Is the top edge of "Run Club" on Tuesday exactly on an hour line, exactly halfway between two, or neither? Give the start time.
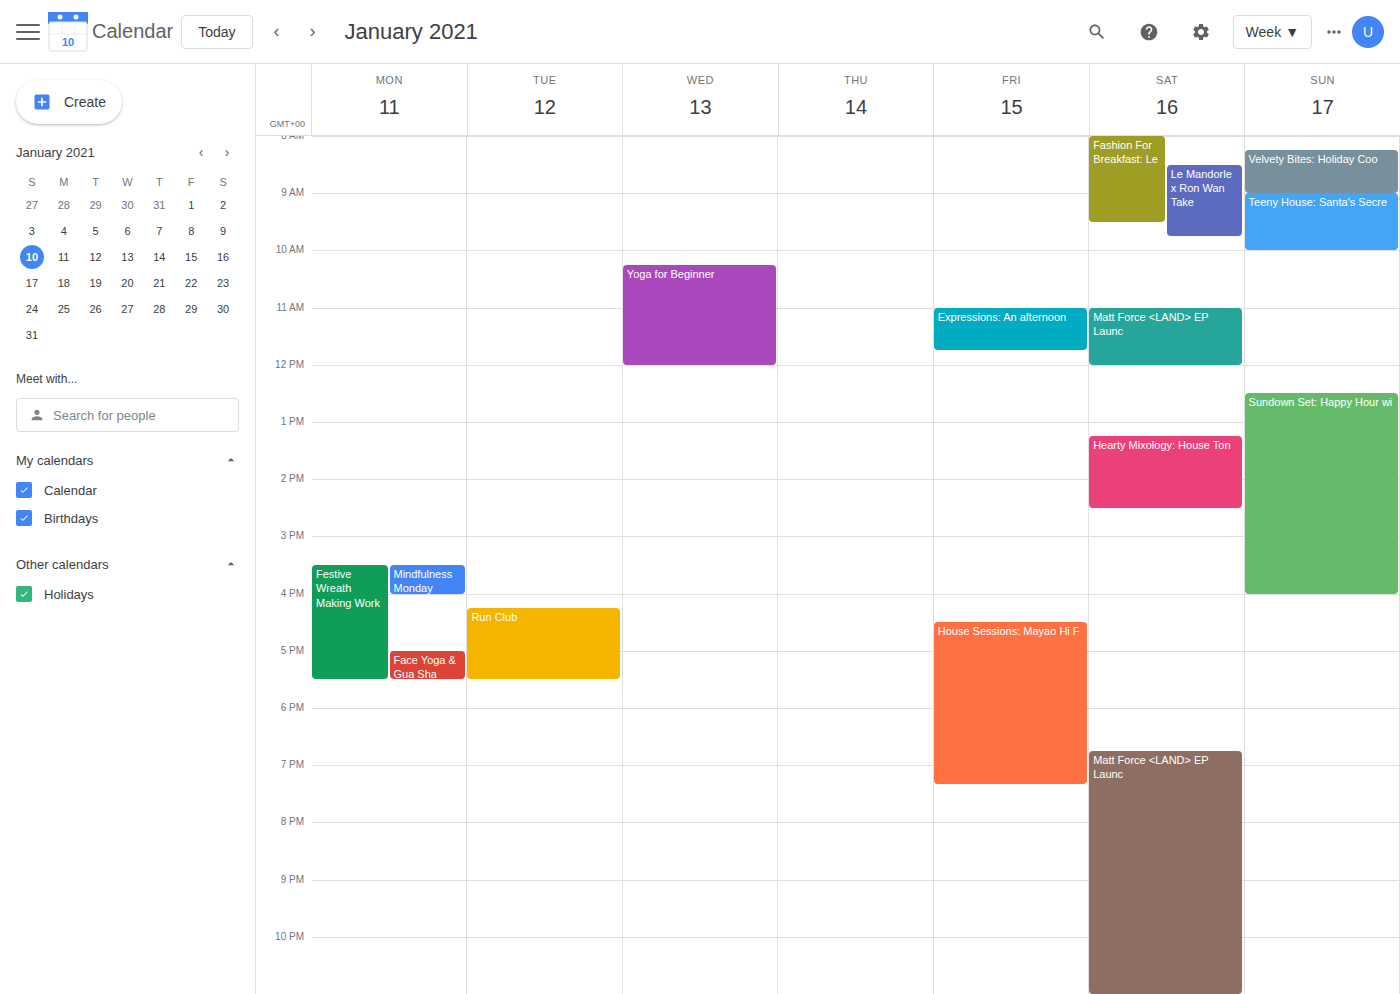
4:15 PM -- neither: a quarter of the way from the 4 PM line to the 5 PM line.